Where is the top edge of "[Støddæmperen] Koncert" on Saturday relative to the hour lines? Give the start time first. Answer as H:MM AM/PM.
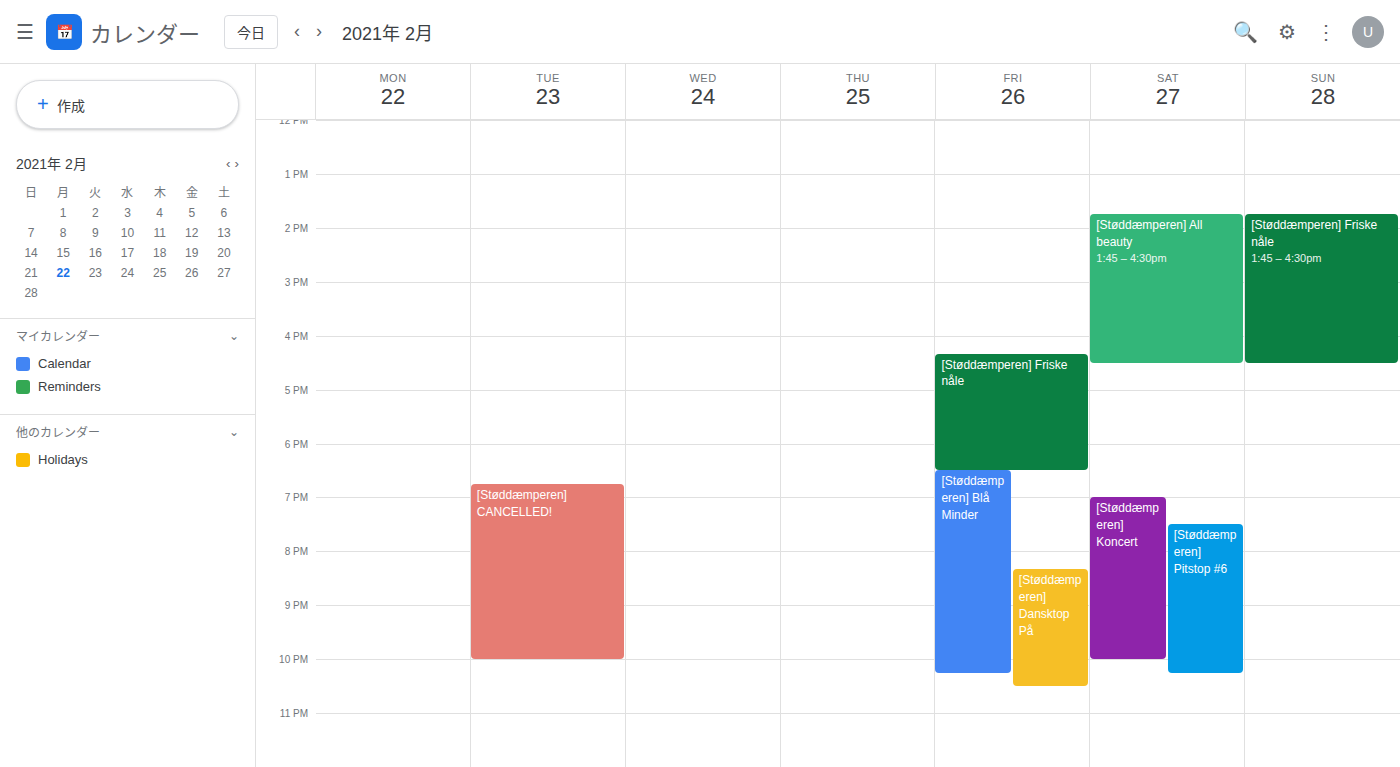
7:00 PM -- exactly on the 7 PM line.